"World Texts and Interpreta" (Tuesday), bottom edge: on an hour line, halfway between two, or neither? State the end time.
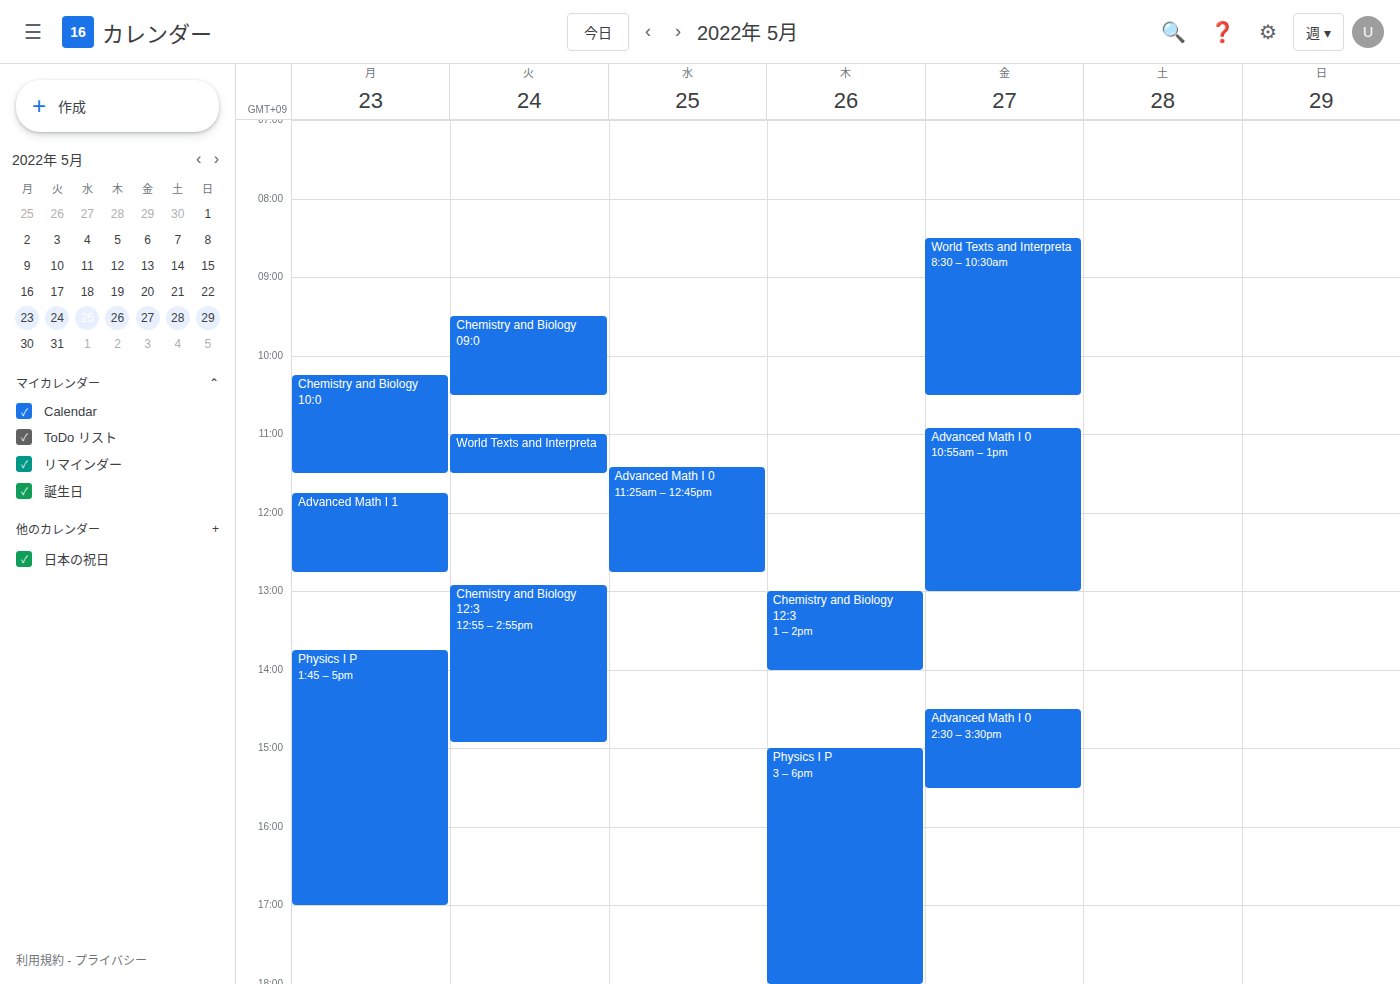
11:30 AM -- halfway between the 11 AM and 12 PM lines.